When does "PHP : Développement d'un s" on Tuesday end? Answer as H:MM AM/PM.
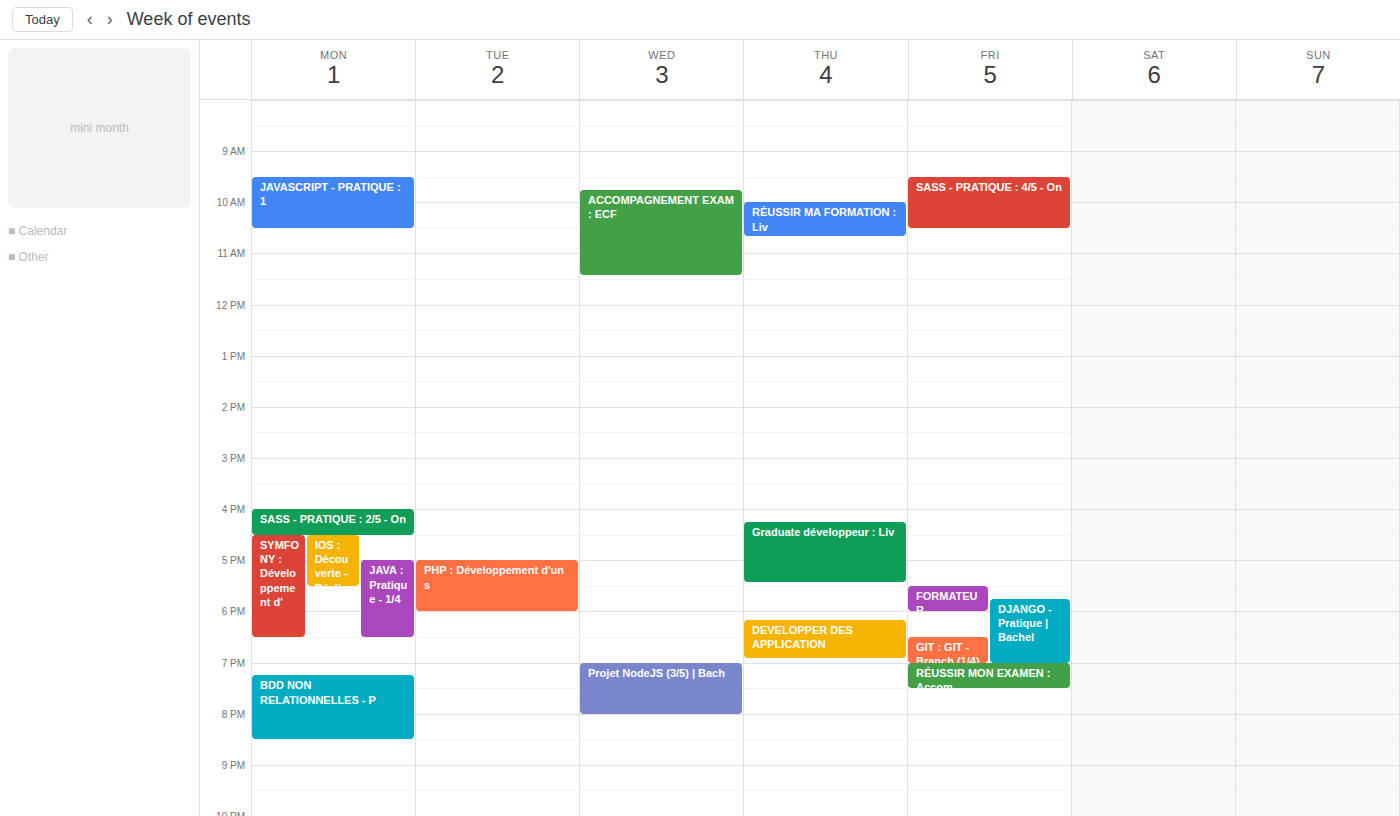
6:00 PM